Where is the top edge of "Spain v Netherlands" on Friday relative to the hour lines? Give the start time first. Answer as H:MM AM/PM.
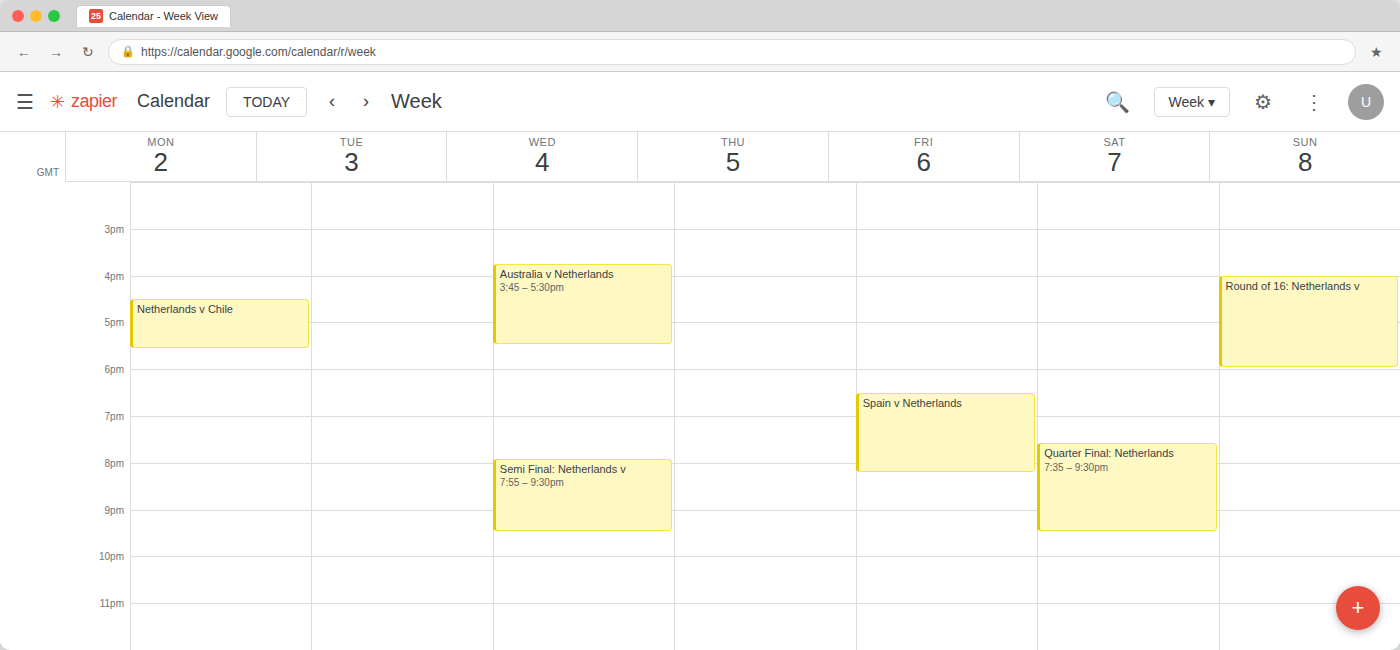
6:30 PM -- halfway between the 6 PM and 7 PM lines.